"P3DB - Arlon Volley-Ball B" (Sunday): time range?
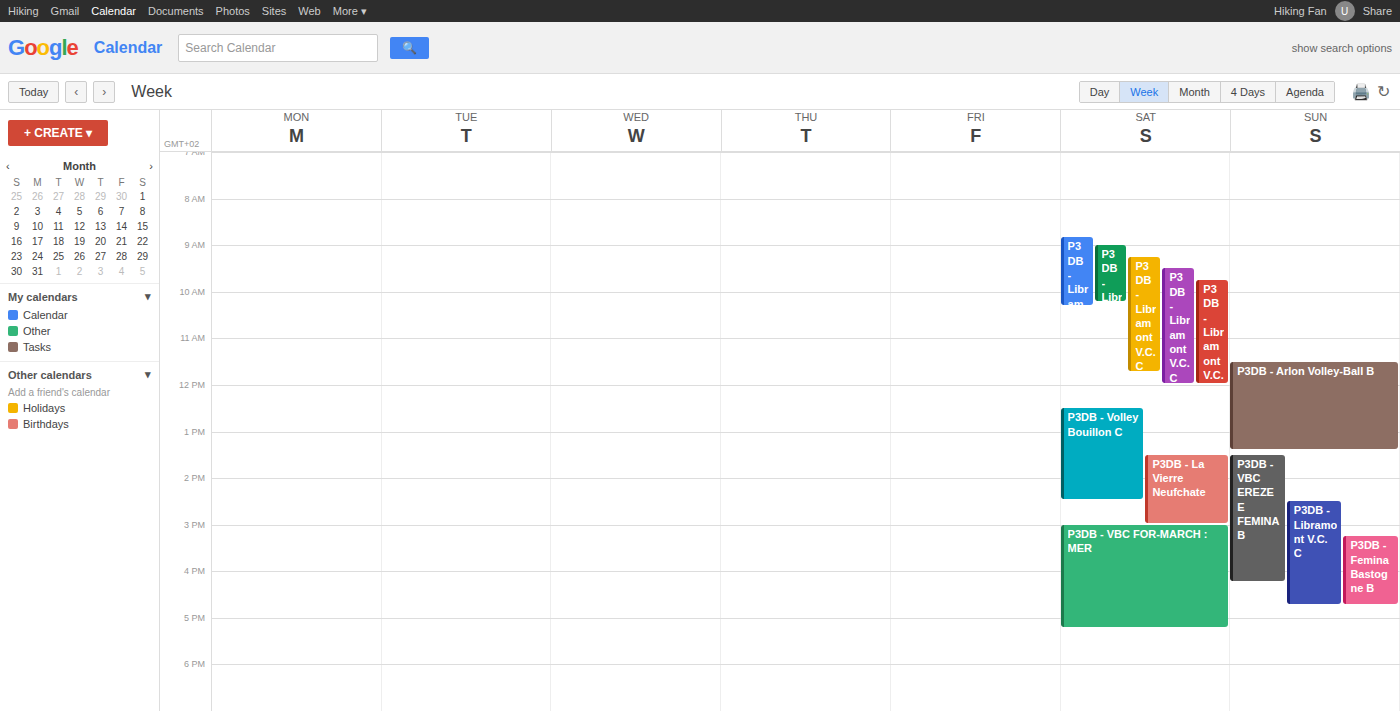
11:30 AM to 1:25 PM